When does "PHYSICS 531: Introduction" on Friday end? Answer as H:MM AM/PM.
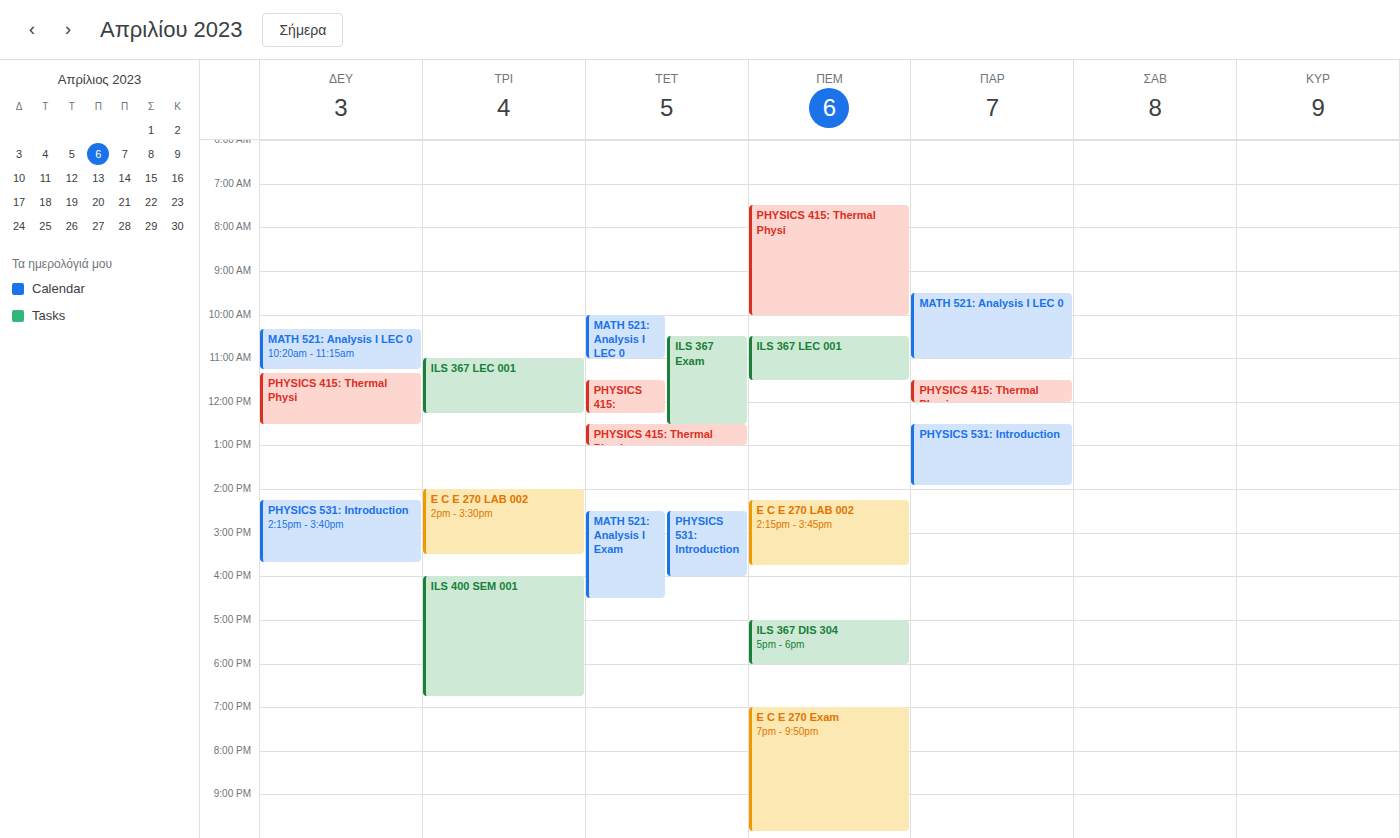
1:55 PM